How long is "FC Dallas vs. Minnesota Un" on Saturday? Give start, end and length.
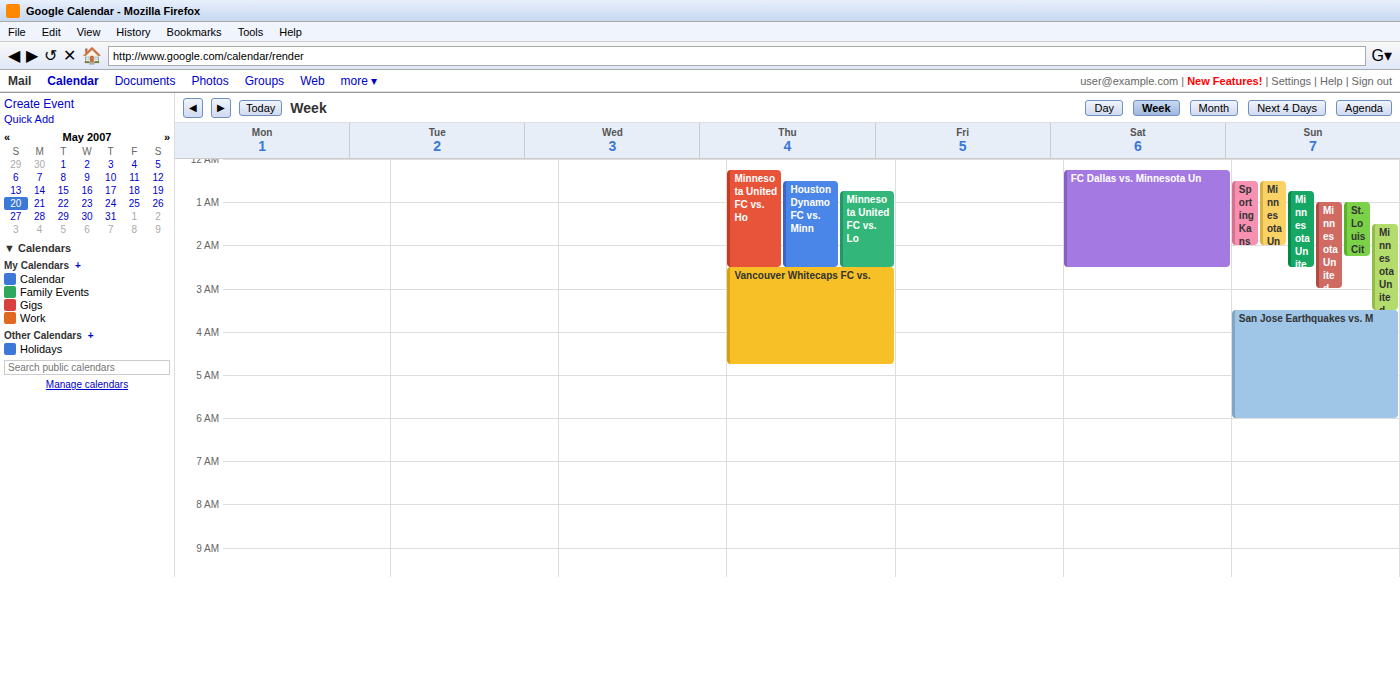
12:15 AM to 2:30 AM, 2 hours 15 minutes